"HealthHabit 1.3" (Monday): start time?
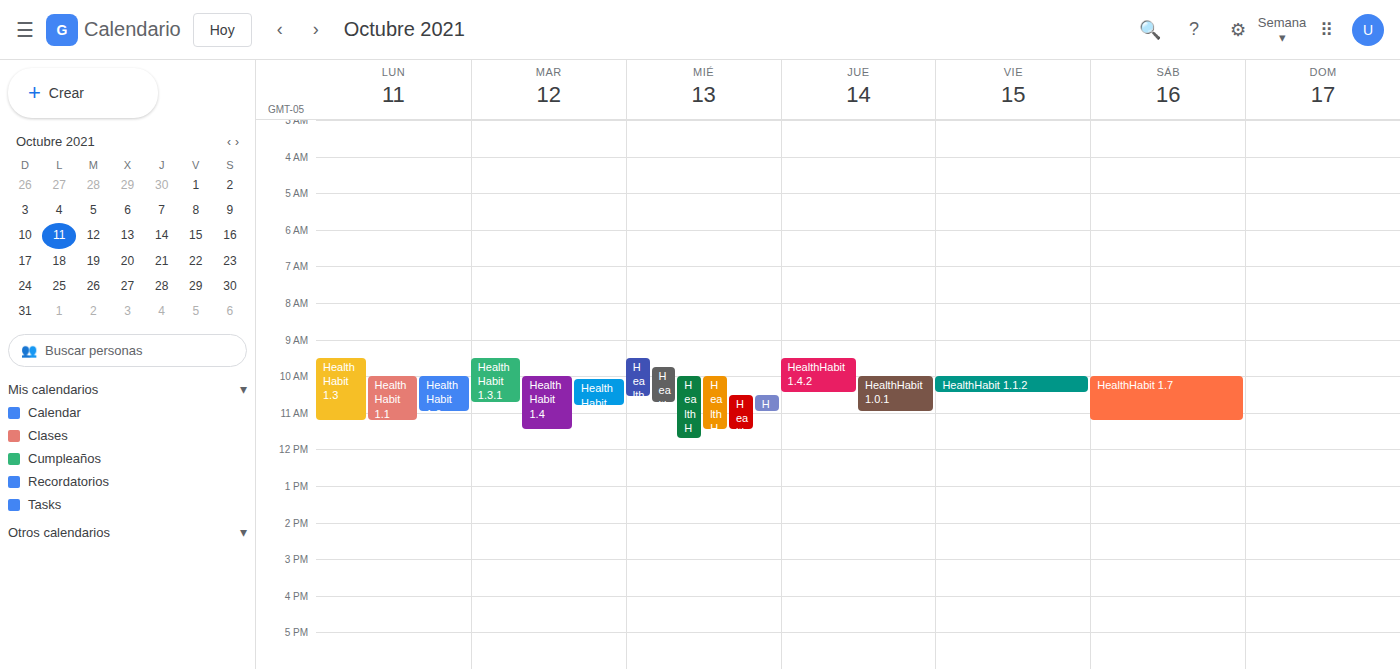
9:30 AM